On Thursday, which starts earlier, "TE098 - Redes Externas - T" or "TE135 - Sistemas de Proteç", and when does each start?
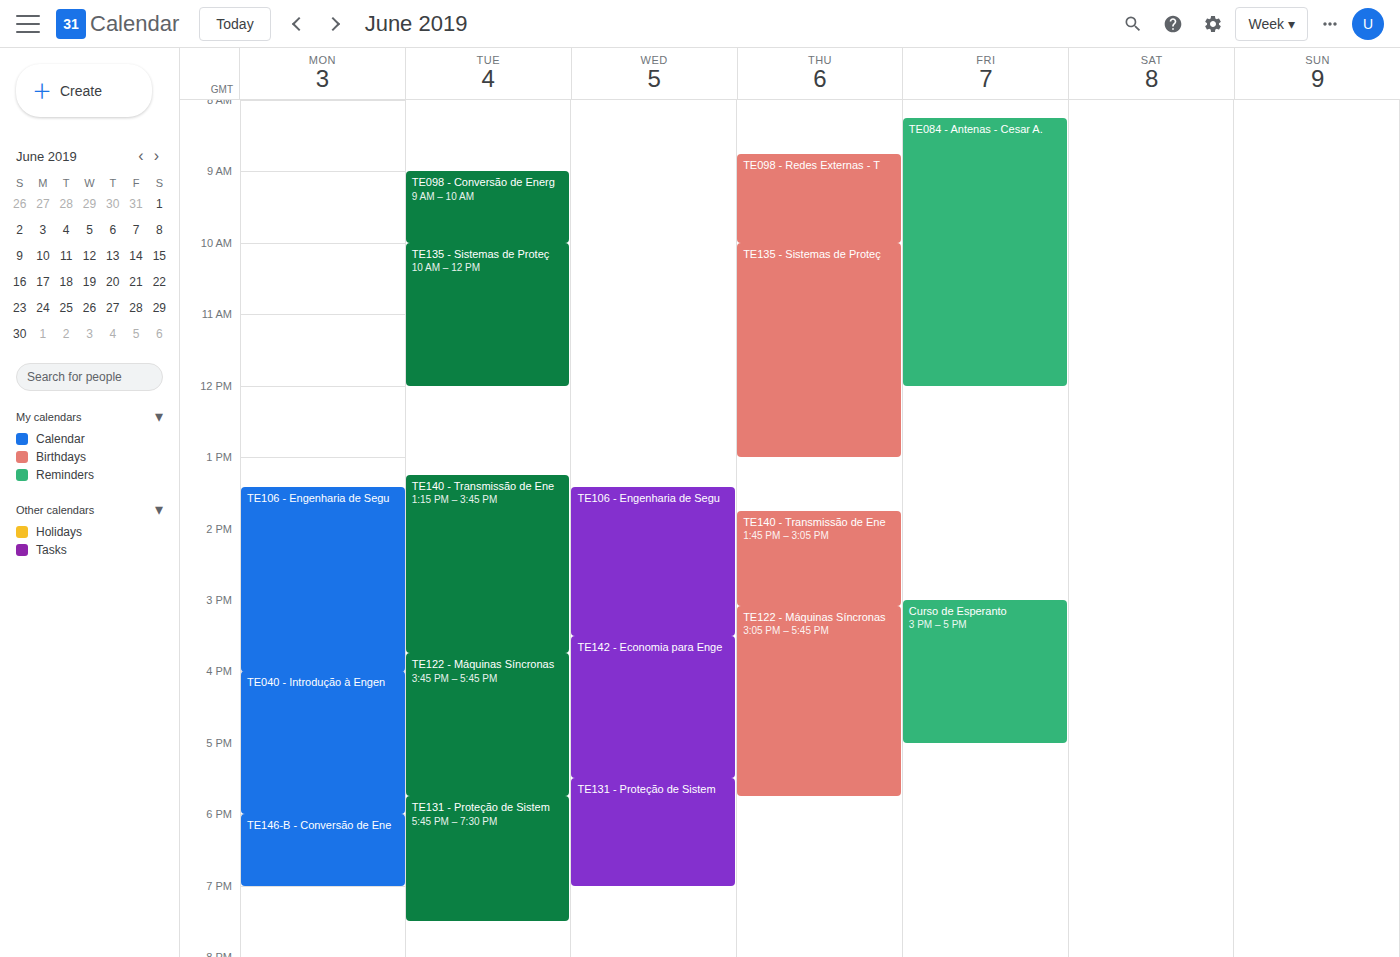
"TE098 - Redes Externas - T" 8:45 AM; "TE135 - Sistemas de Proteç" 10:00 AM.